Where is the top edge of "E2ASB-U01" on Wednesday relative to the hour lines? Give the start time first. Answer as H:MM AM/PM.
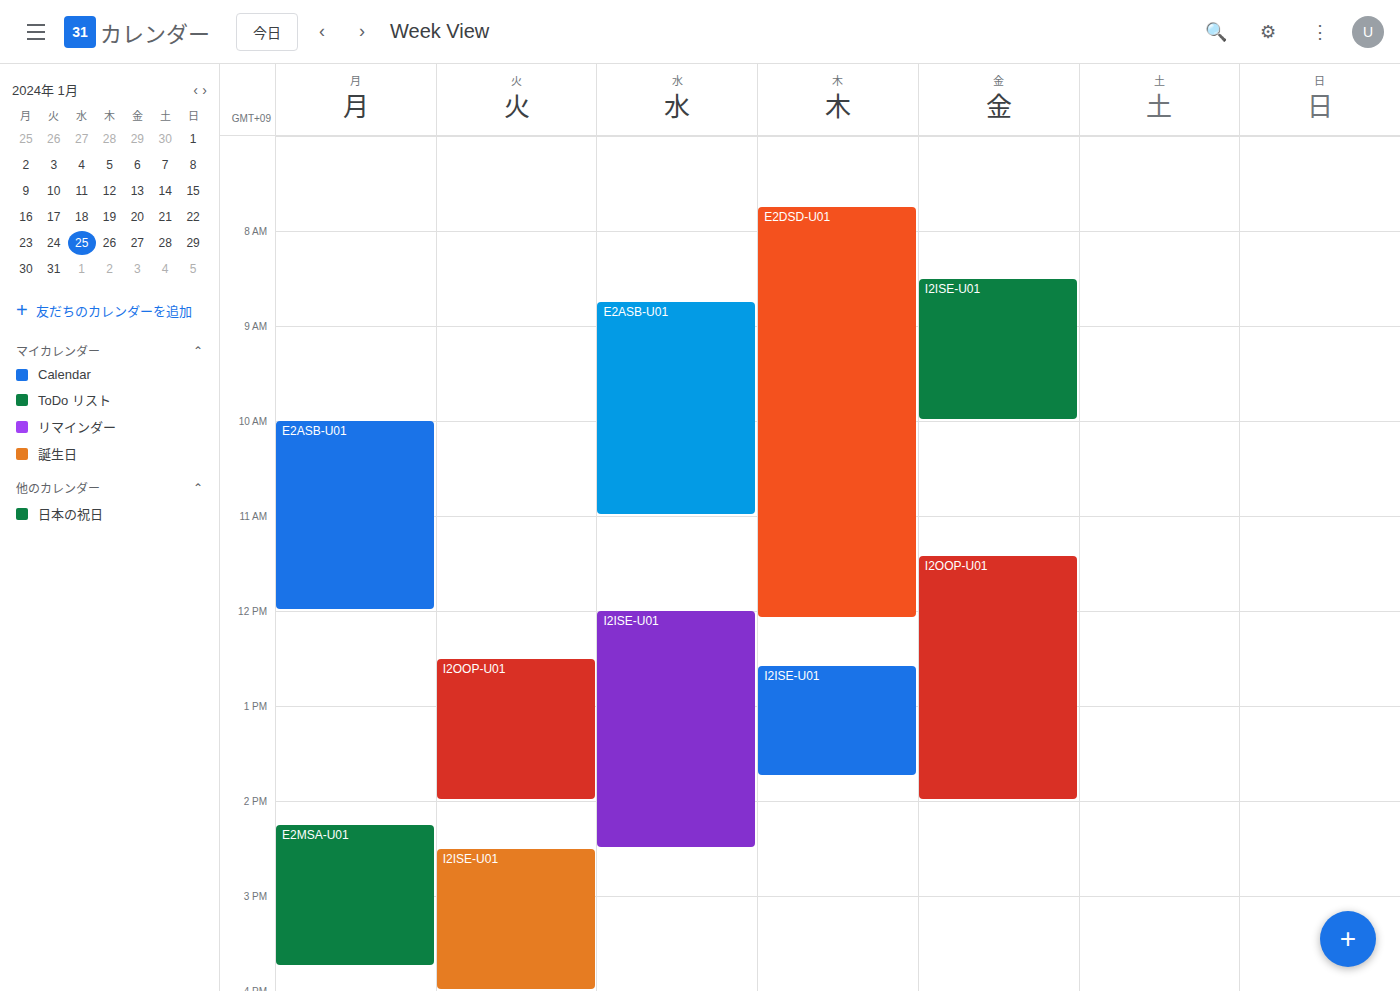
8:45 AM -- neither: three quarters of the way from the 8 AM line to the 9 AM line.